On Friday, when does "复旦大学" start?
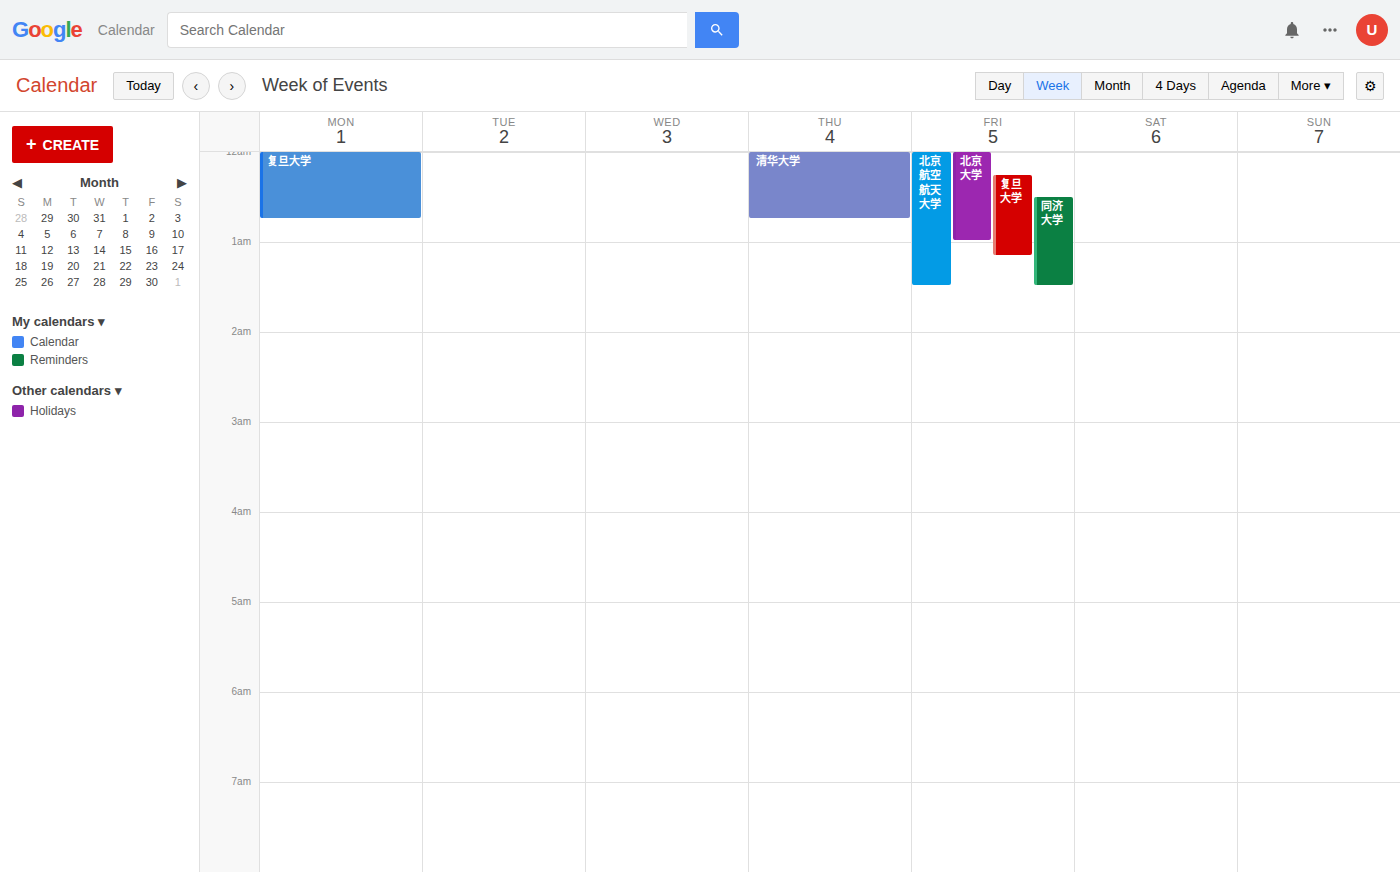
12:15 AM